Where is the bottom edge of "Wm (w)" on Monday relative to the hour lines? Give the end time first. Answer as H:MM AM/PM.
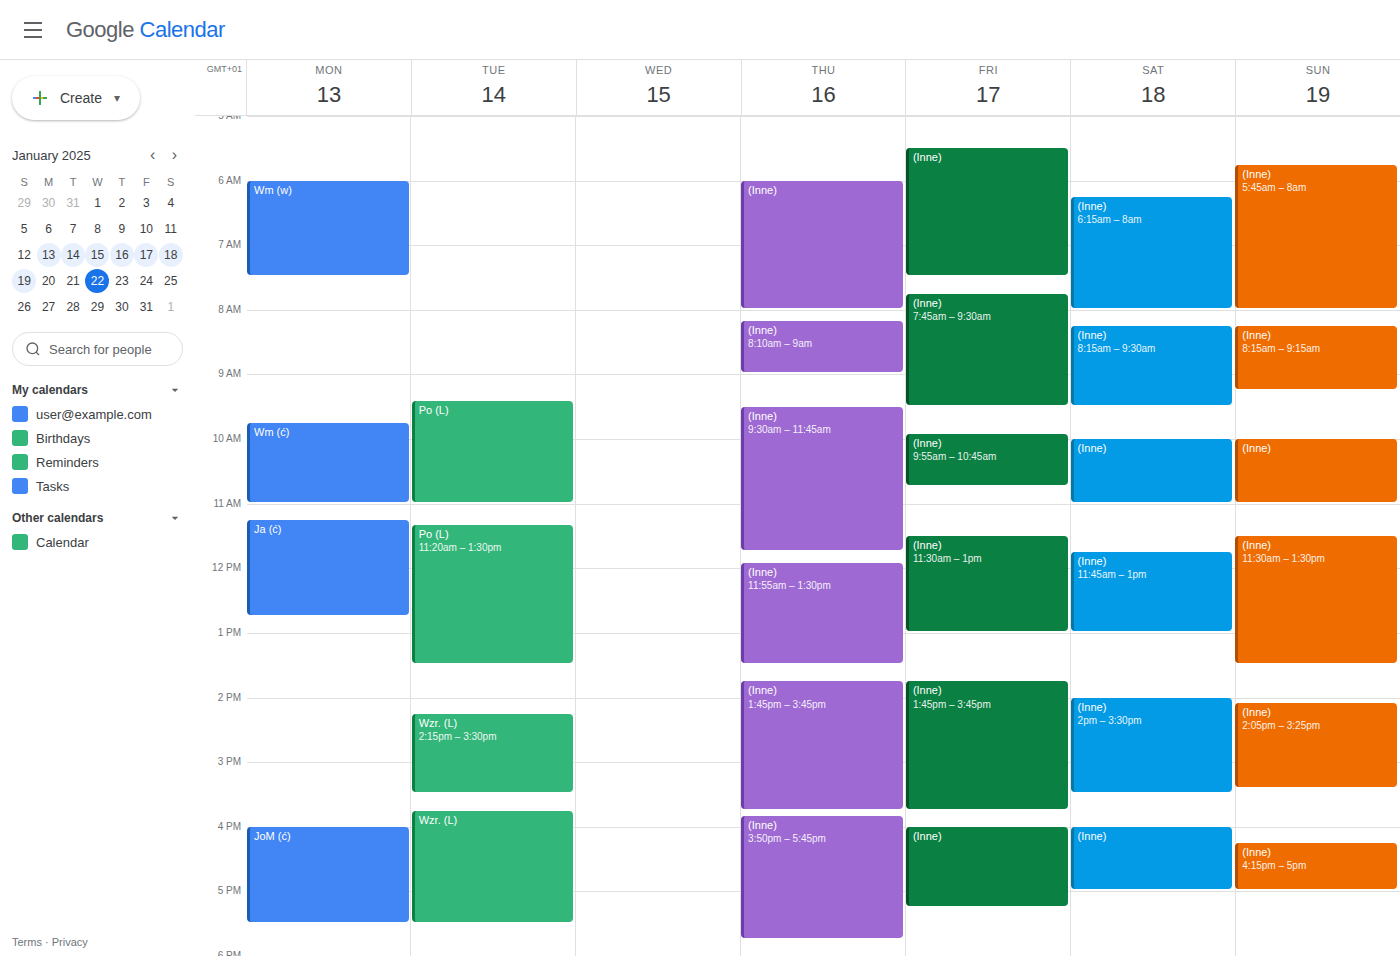
7:30 AM -- halfway between the 7 AM and 8 AM lines.